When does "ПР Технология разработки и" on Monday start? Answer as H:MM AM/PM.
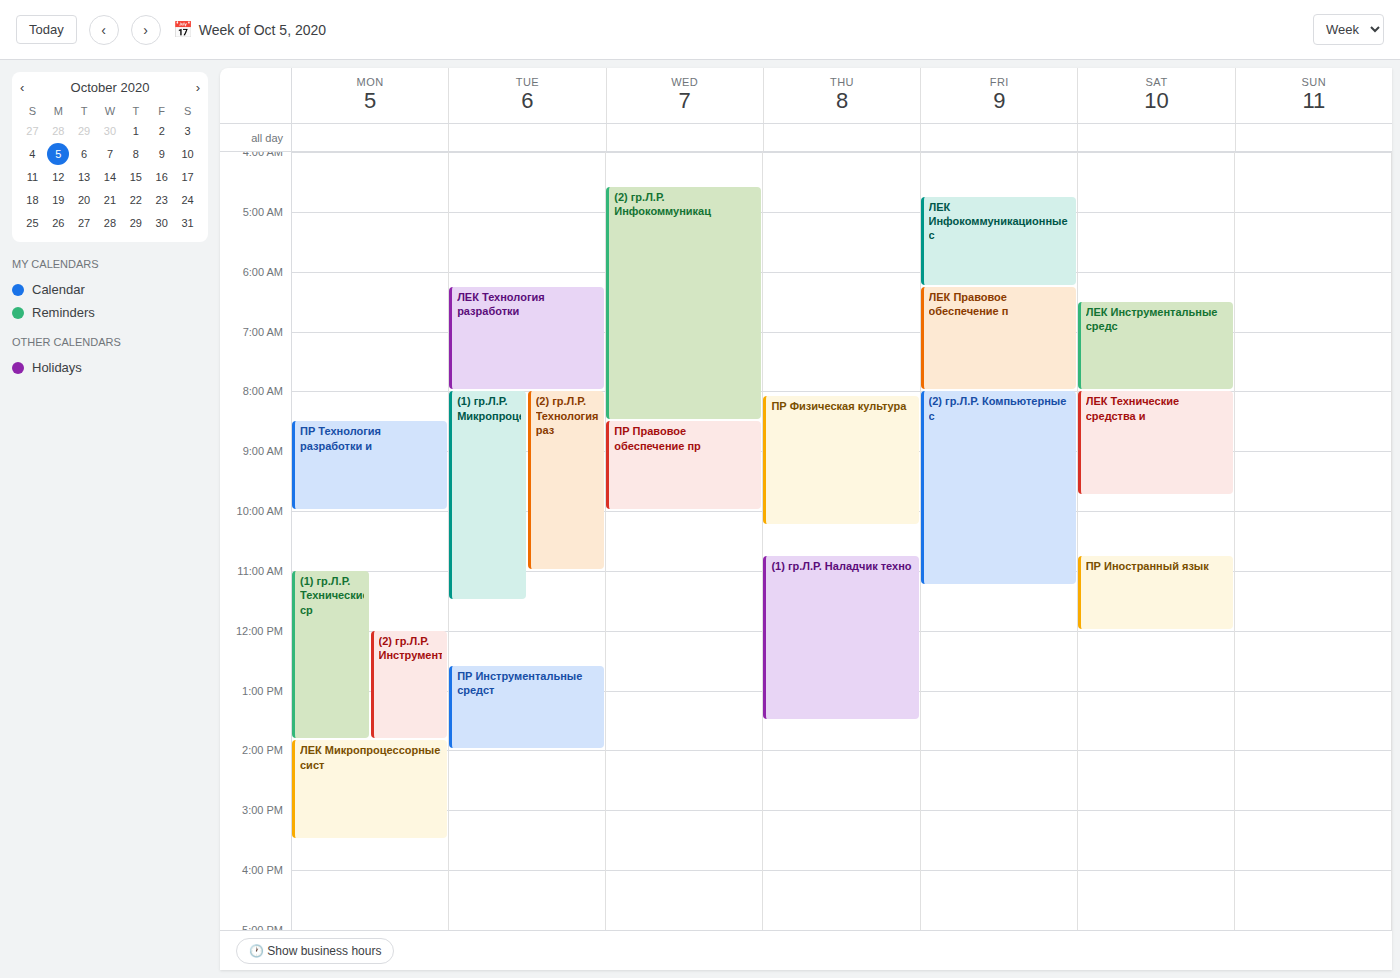
8:30 AM